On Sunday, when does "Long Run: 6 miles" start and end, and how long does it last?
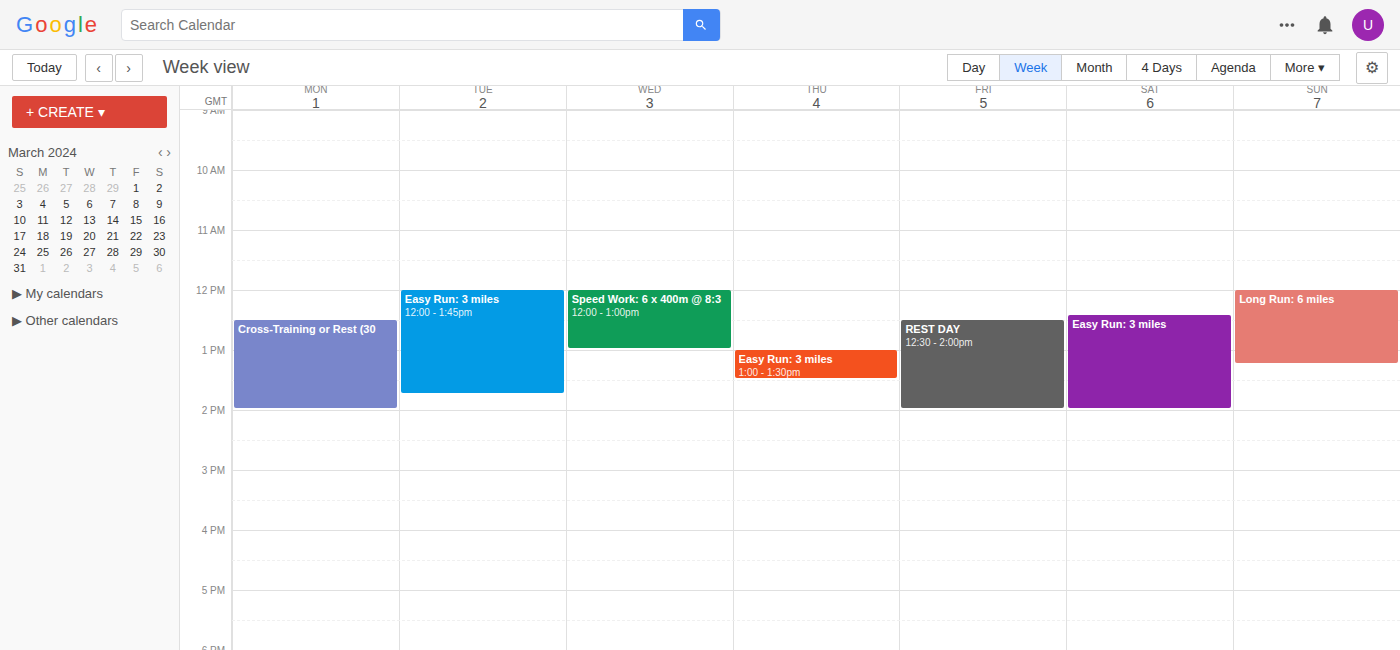
12:00 PM to 1:15 PM, 1 hour 15 minutes